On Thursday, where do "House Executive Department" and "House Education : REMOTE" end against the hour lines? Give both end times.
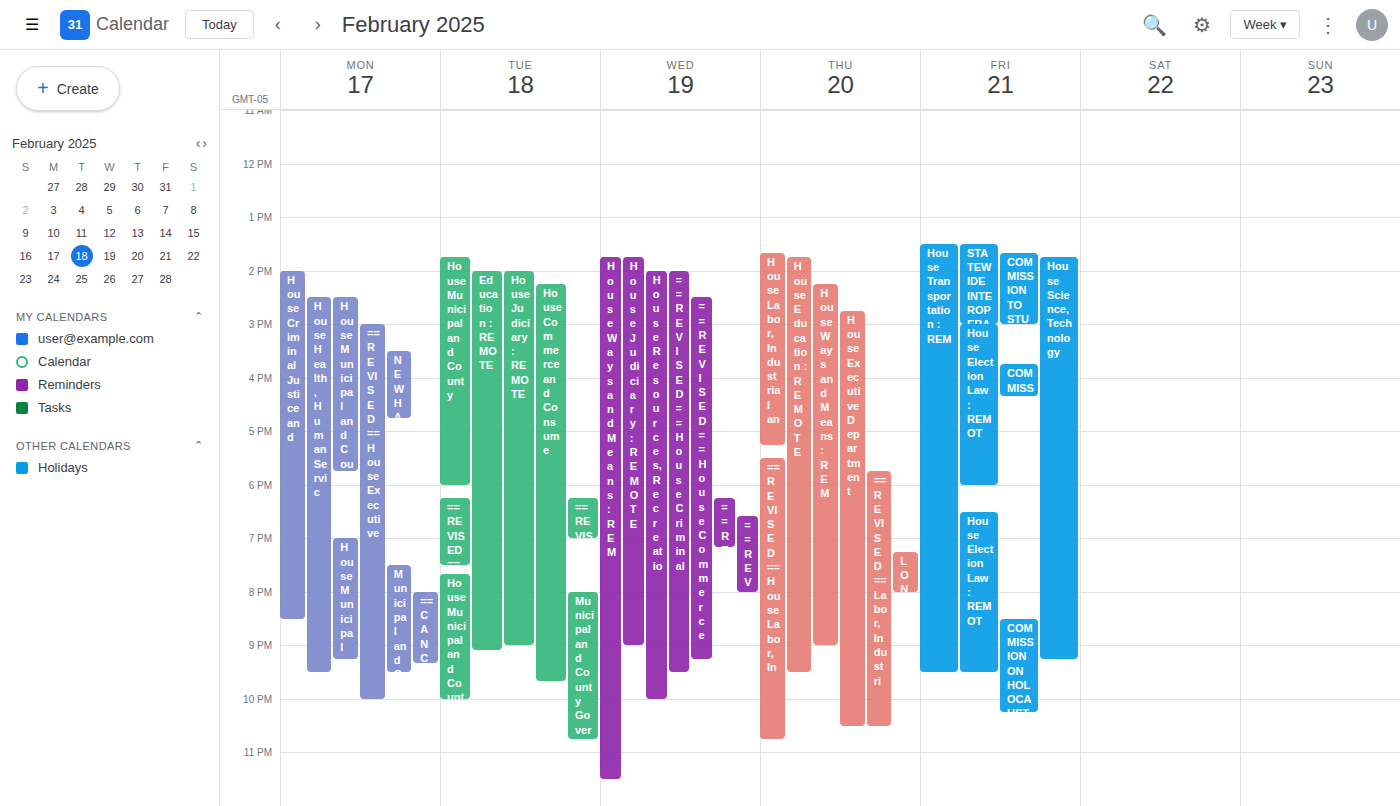
"House Executive Department": 10:30 PM, halfway between the 10 PM and 11 PM lines. "House Education : REMOTE": 9:30 PM, halfway between the 9 PM and 10 PM lines.